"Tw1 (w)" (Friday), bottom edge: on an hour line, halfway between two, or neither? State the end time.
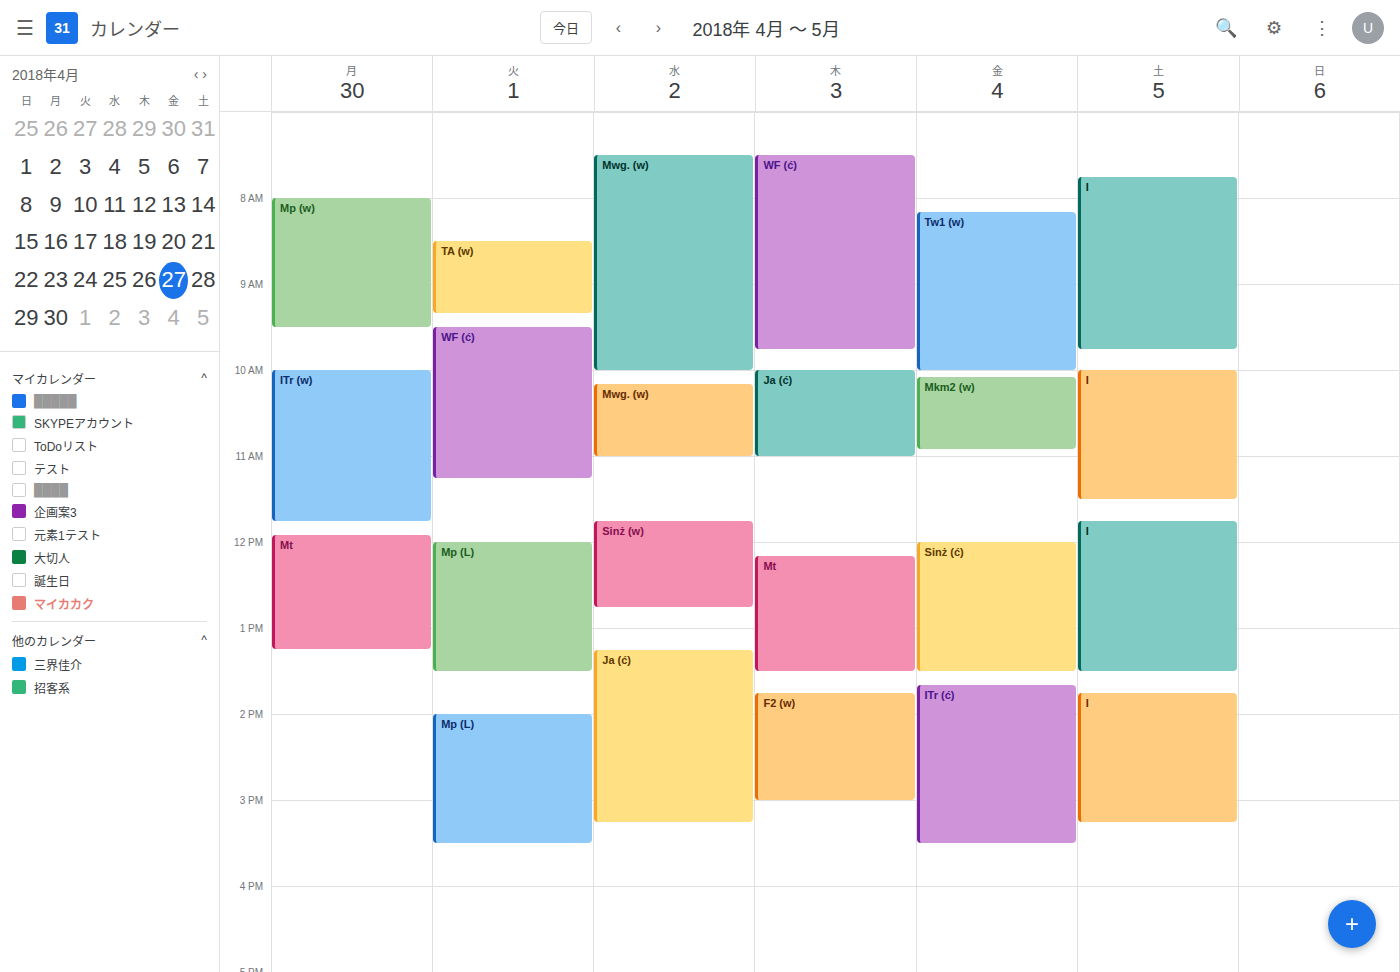
10:00 AM -- exactly on the 10 AM line.